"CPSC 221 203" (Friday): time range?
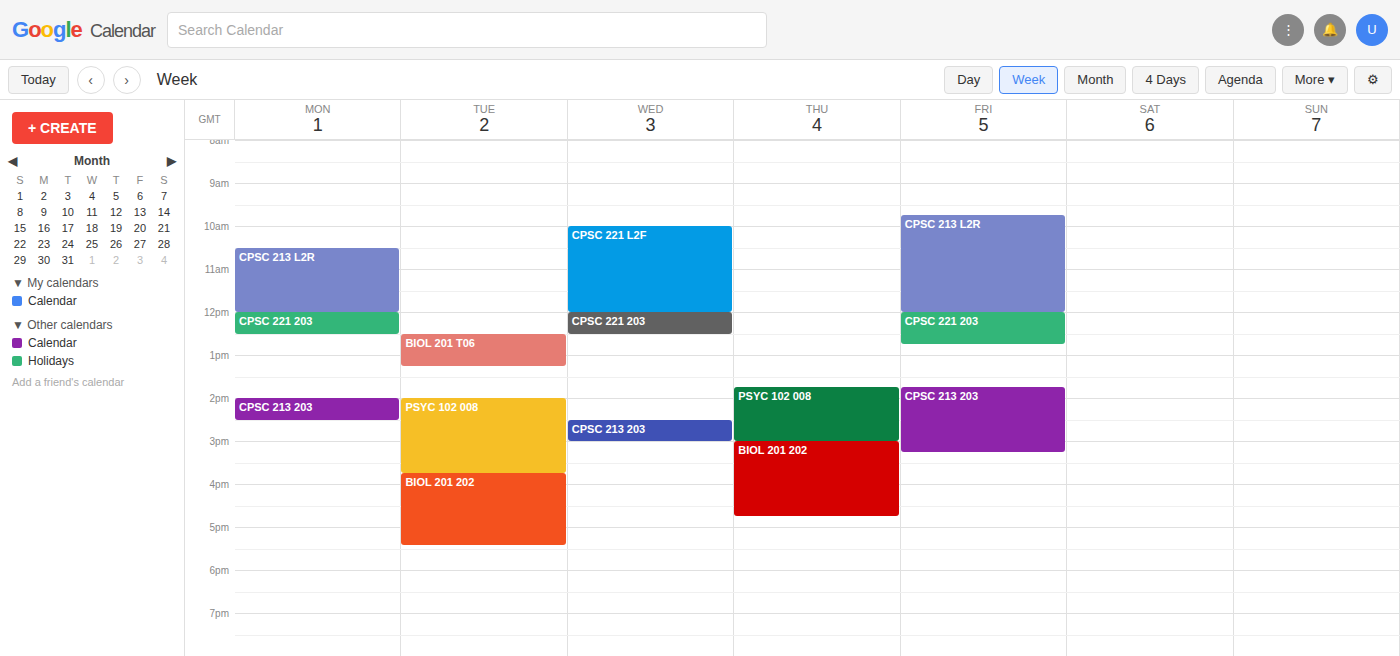
12:00 PM to 12:45 PM